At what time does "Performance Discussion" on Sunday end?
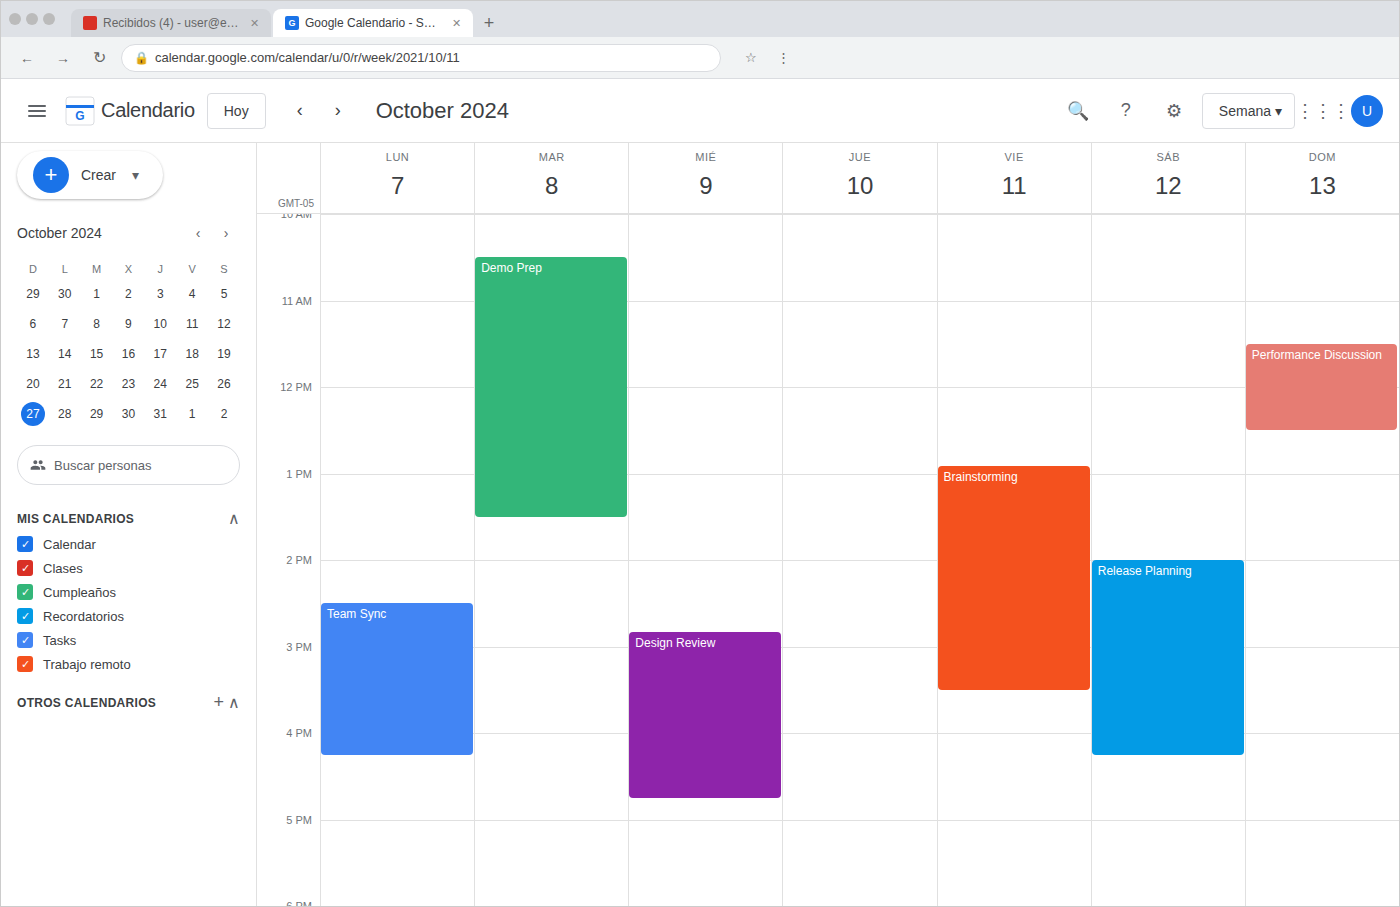
12:30 PM